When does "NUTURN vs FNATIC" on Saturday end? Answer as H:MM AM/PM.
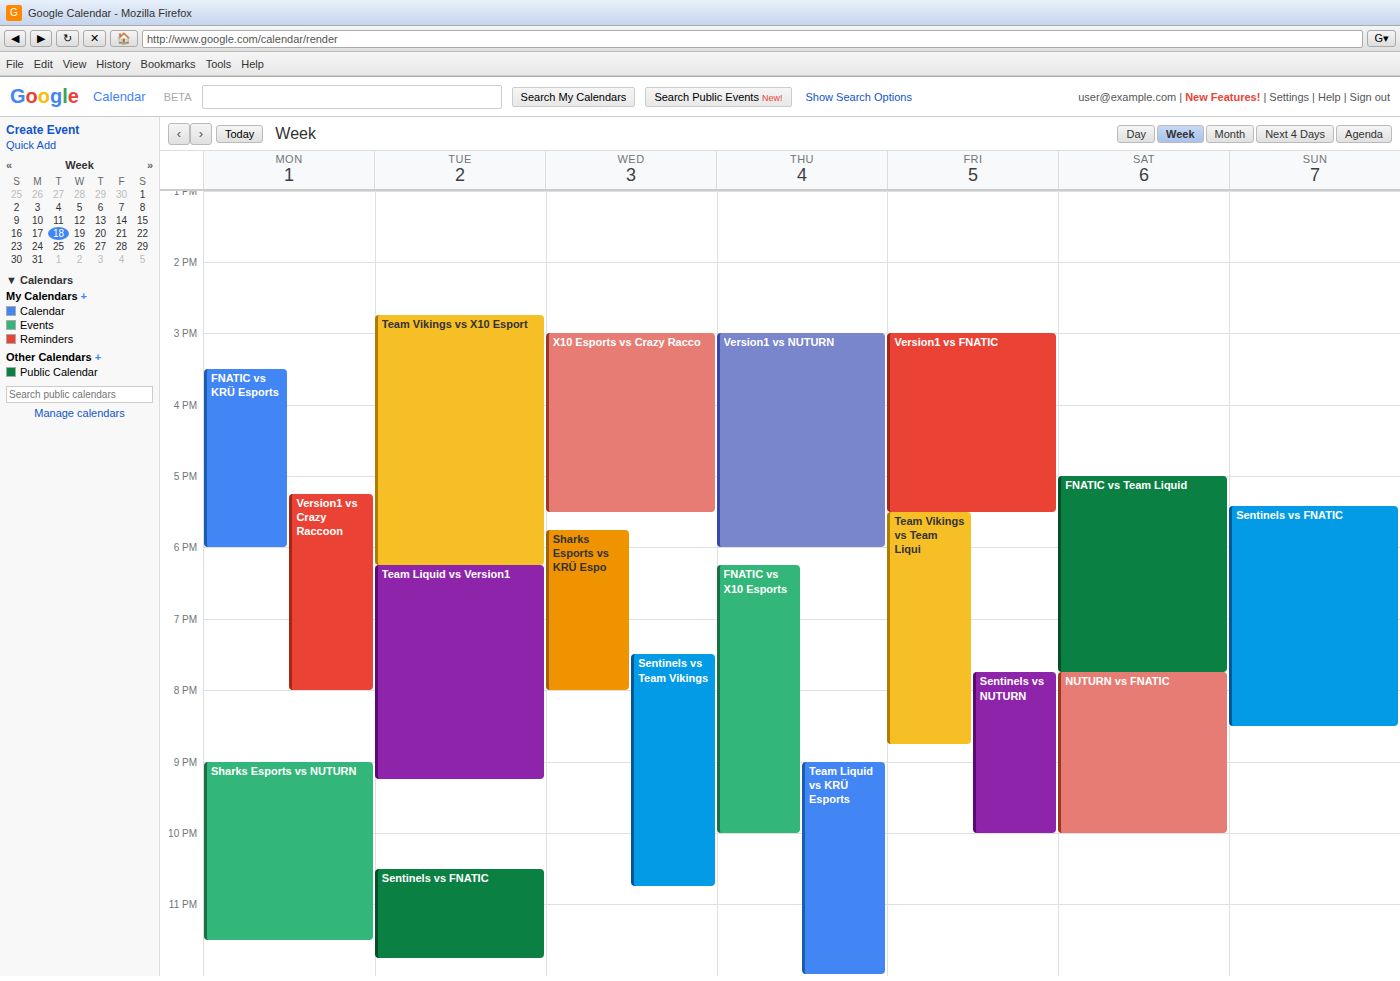
10:00 PM